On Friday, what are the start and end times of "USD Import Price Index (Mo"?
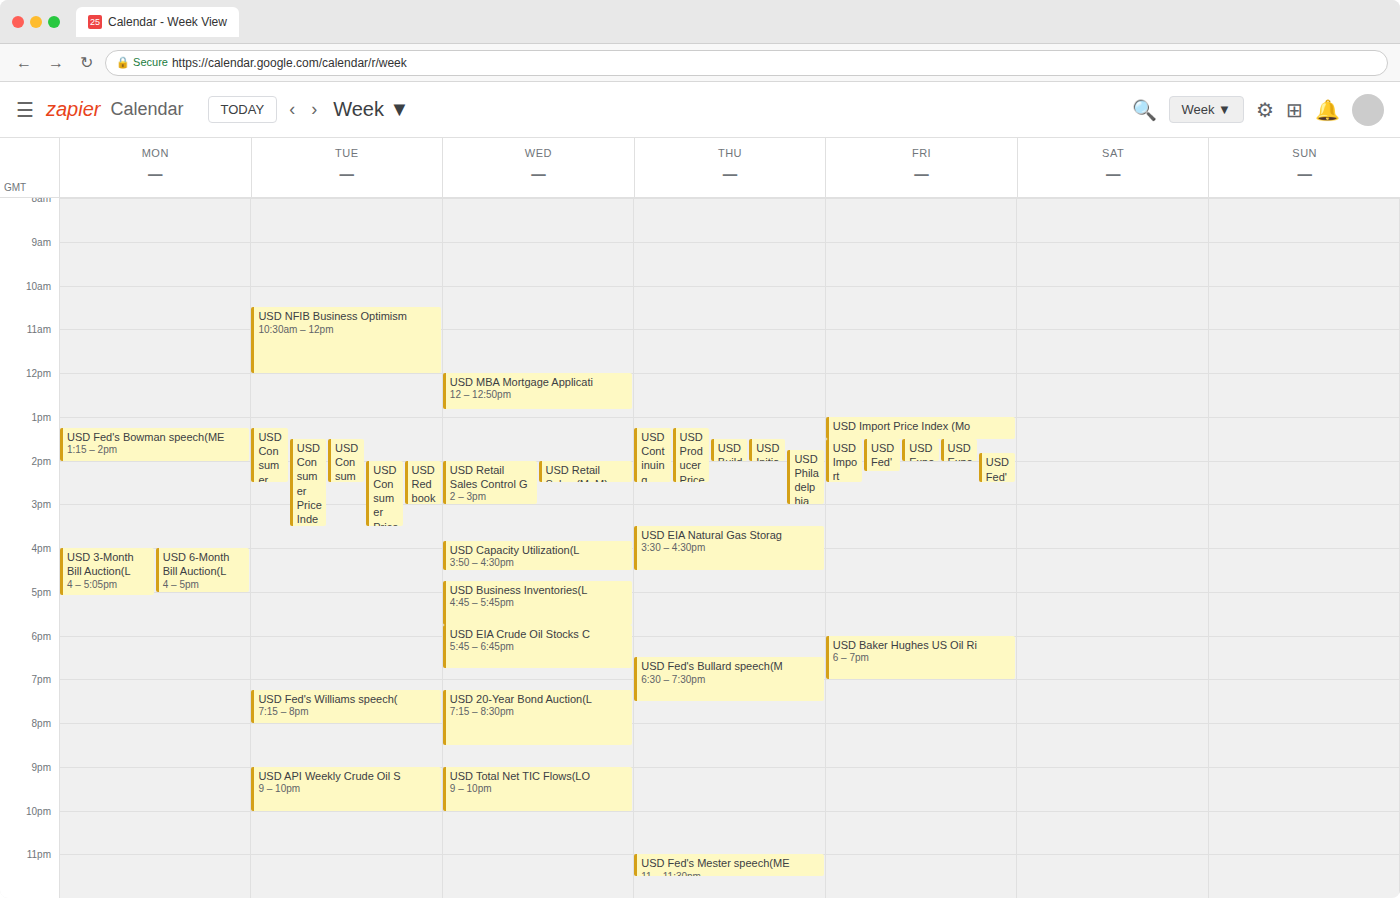
1:00 PM to 1:30 PM